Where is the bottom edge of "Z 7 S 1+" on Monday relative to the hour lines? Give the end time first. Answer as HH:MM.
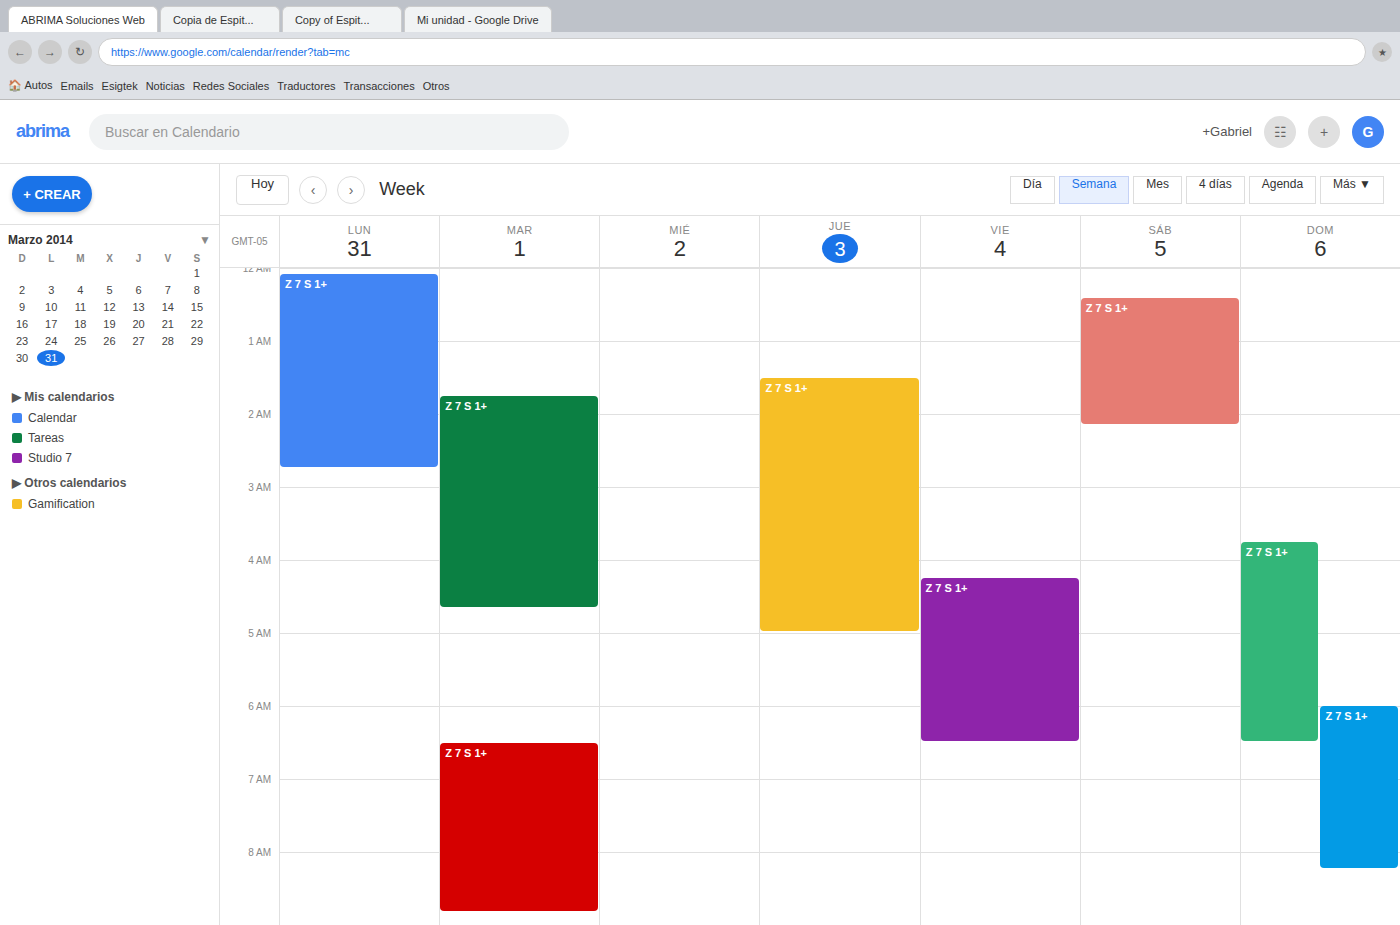
02:45 -- neither: three quarters of the way from the 02:00 line to the 03:00 line.